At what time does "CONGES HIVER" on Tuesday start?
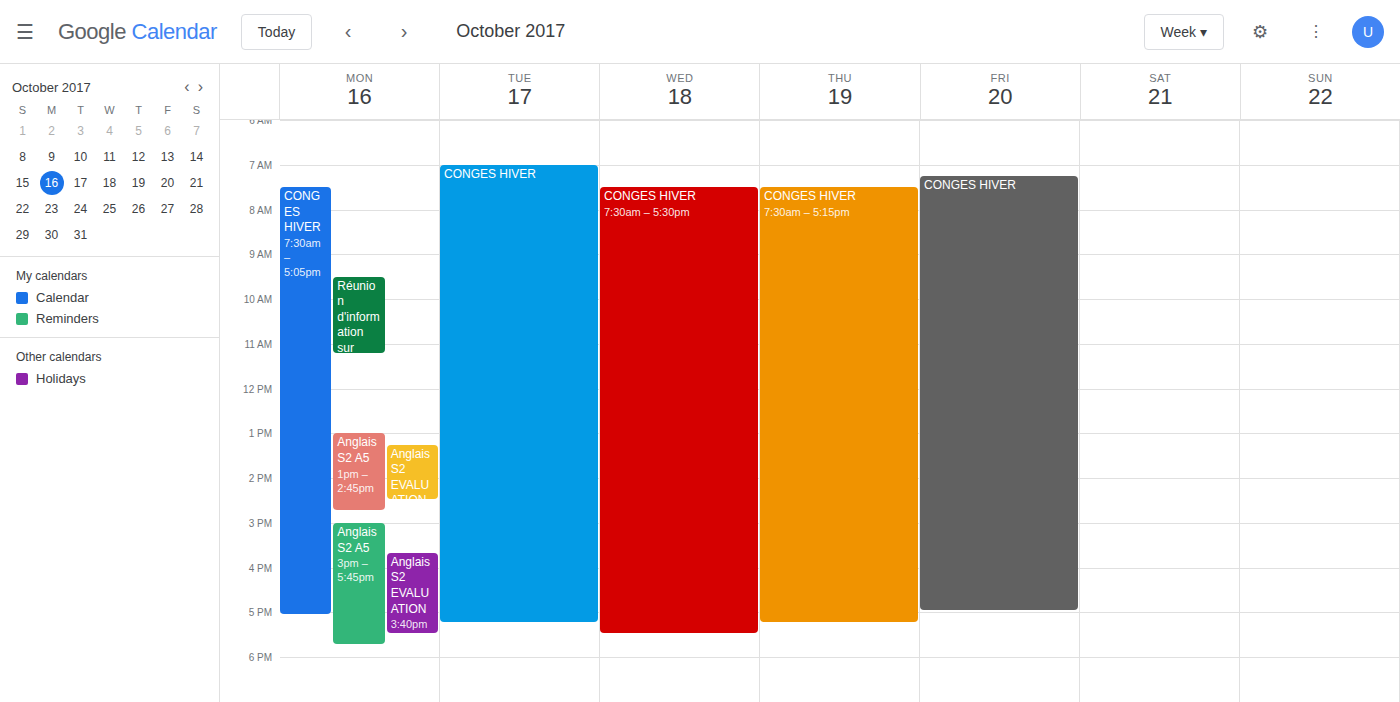
7:00 AM